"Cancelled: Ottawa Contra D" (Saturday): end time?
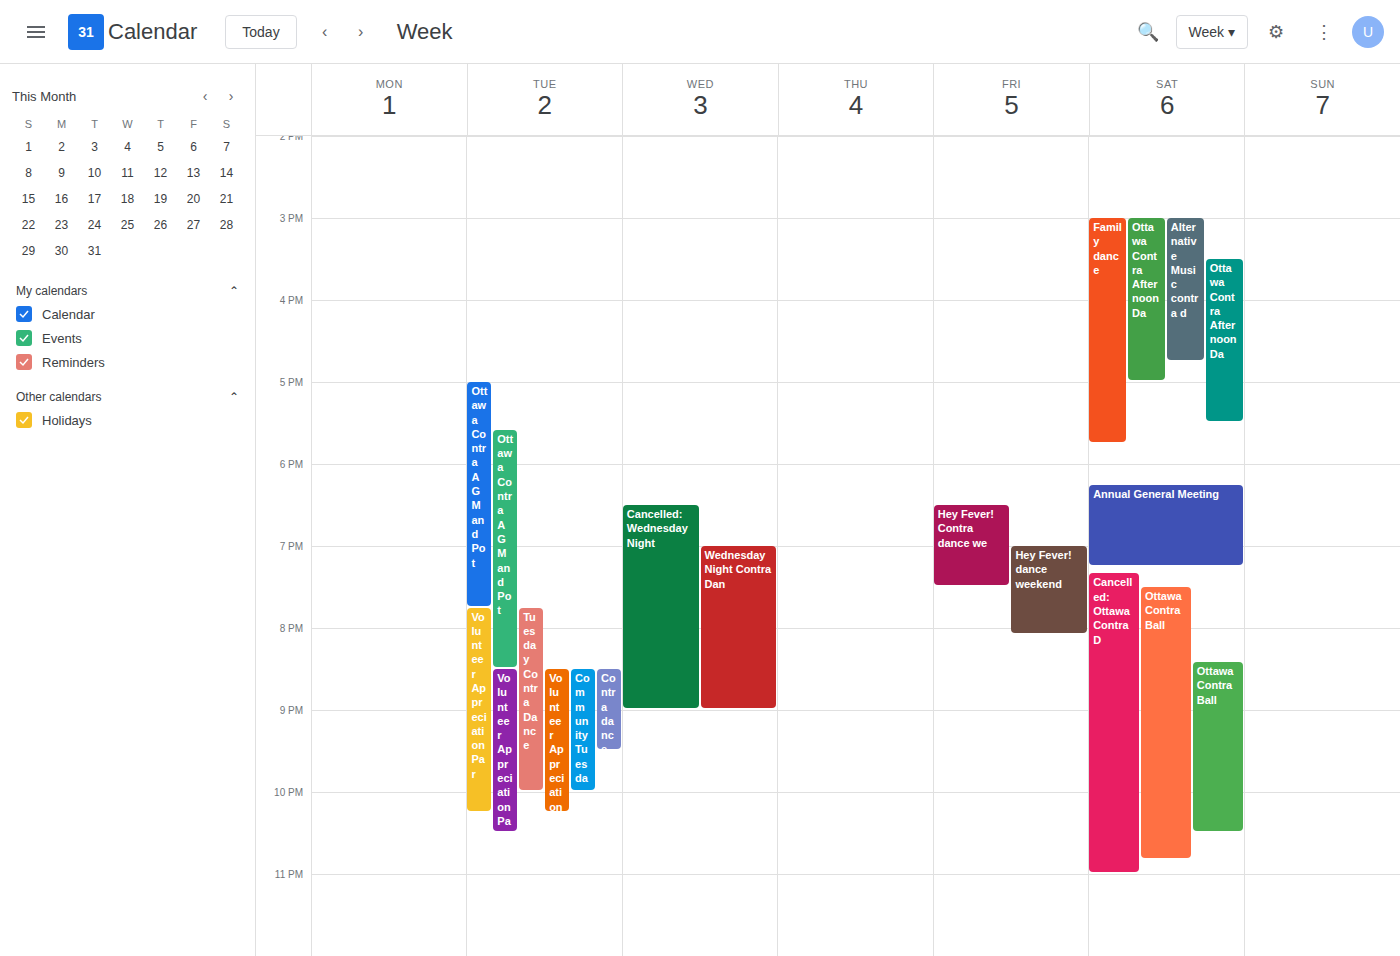
11:00 PM